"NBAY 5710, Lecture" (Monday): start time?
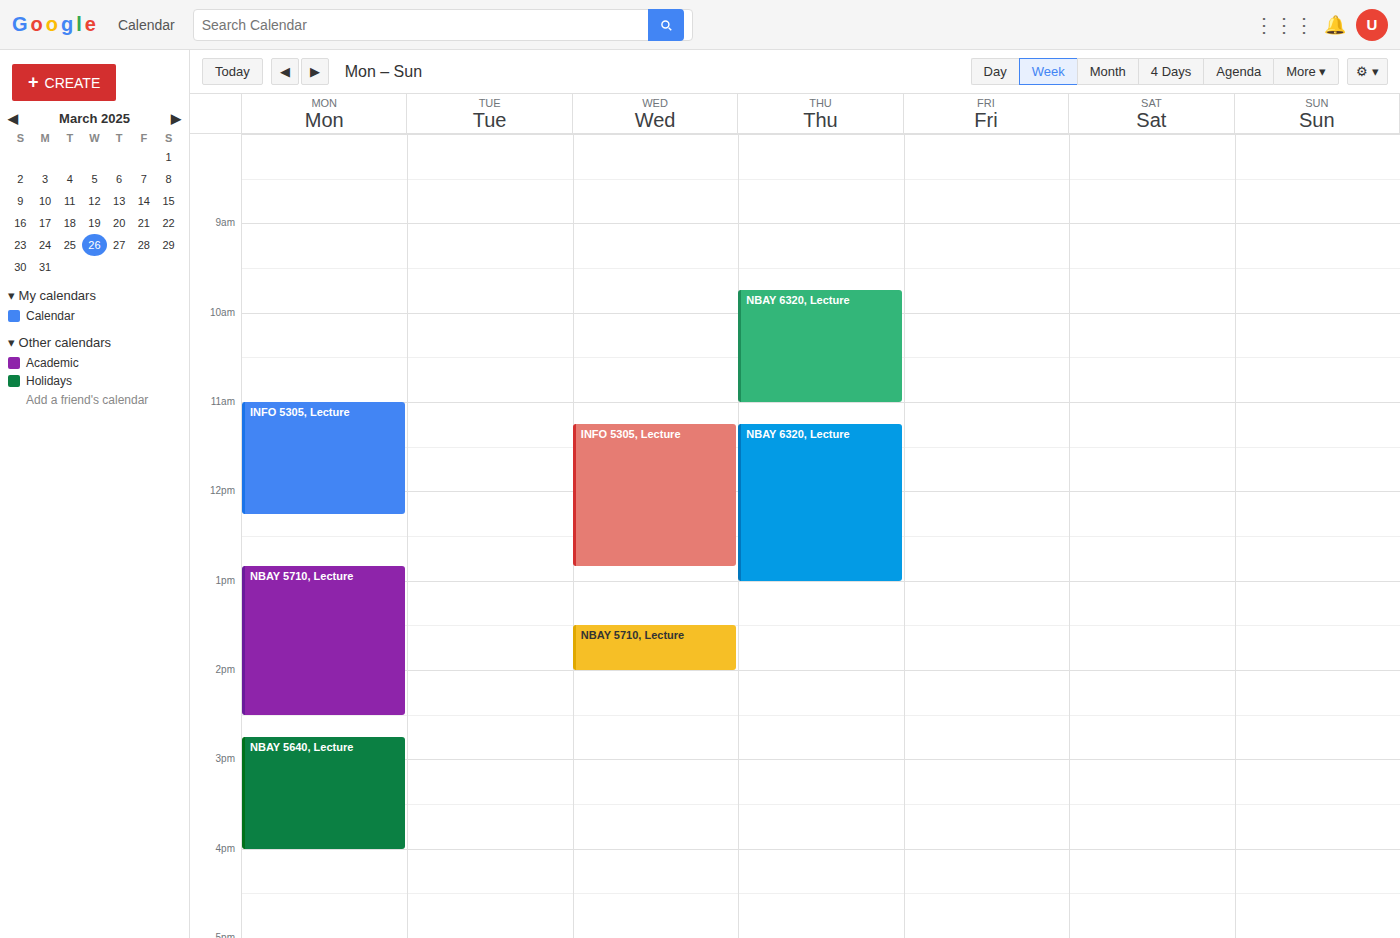
12:50 PM